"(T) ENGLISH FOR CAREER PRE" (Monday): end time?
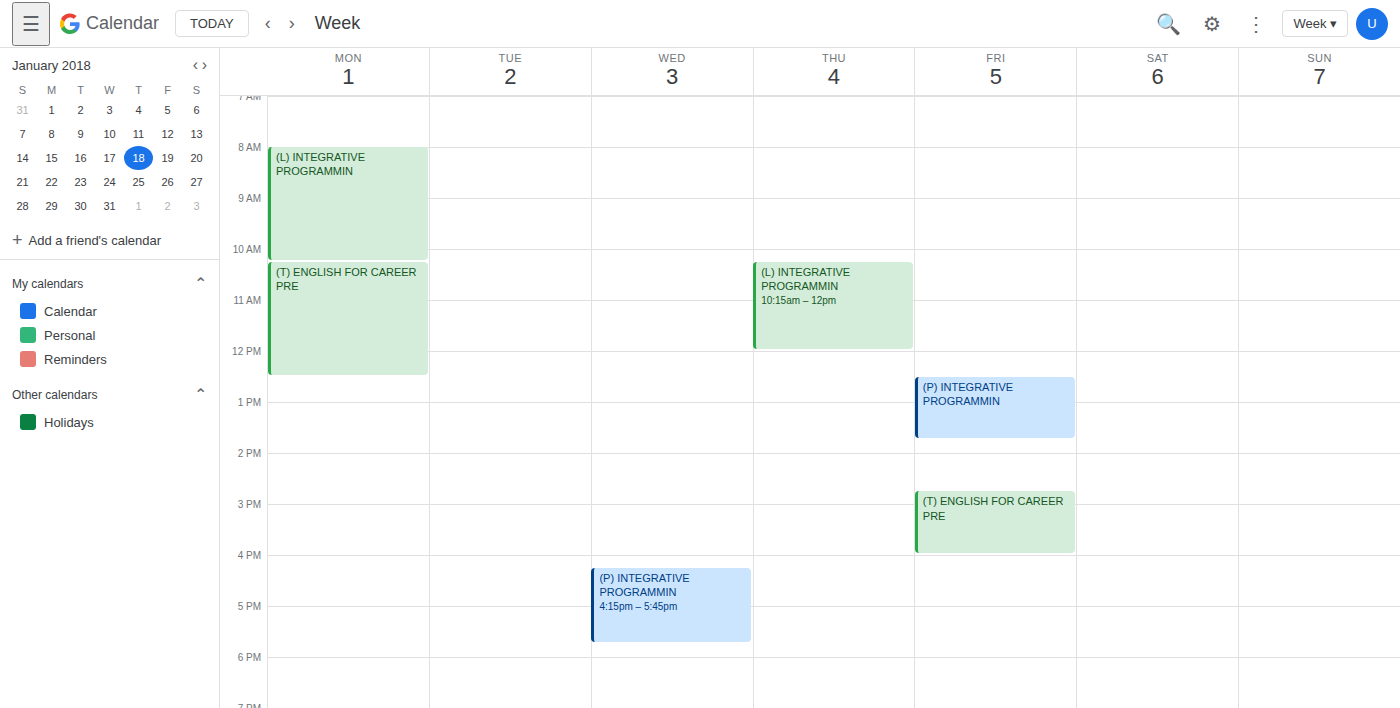
12:30 PM